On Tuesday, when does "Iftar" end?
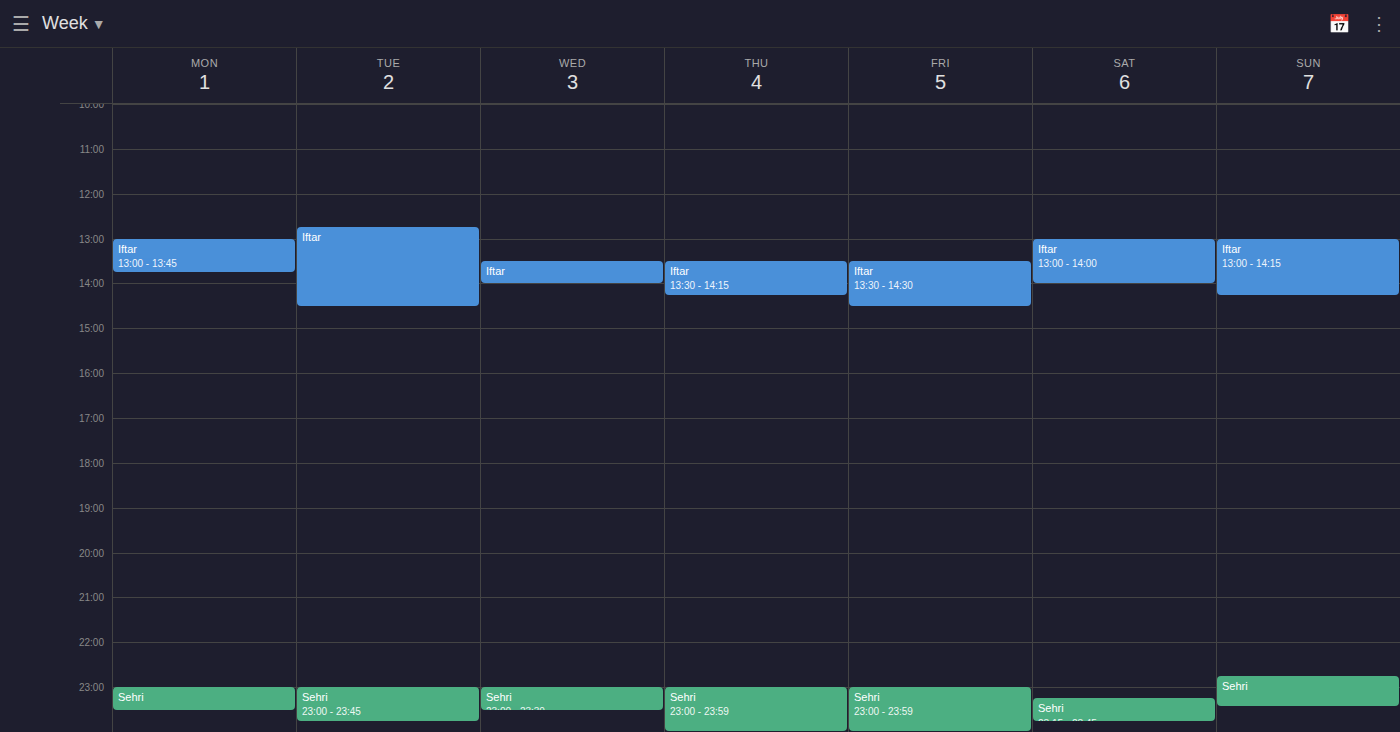
2:30 PM